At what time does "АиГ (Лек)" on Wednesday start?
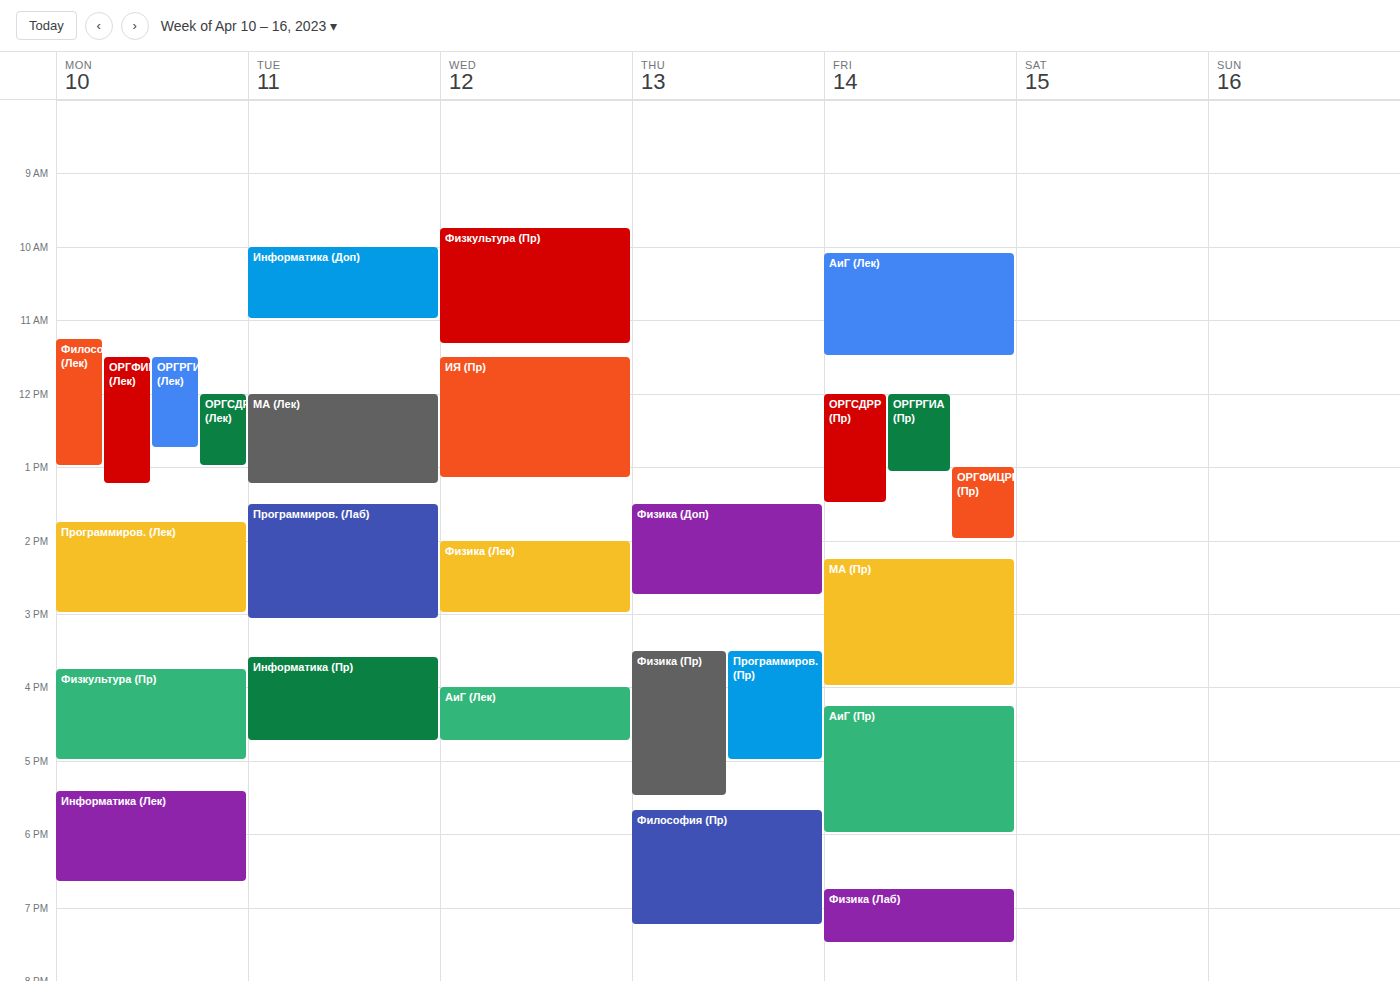
4:00 PM